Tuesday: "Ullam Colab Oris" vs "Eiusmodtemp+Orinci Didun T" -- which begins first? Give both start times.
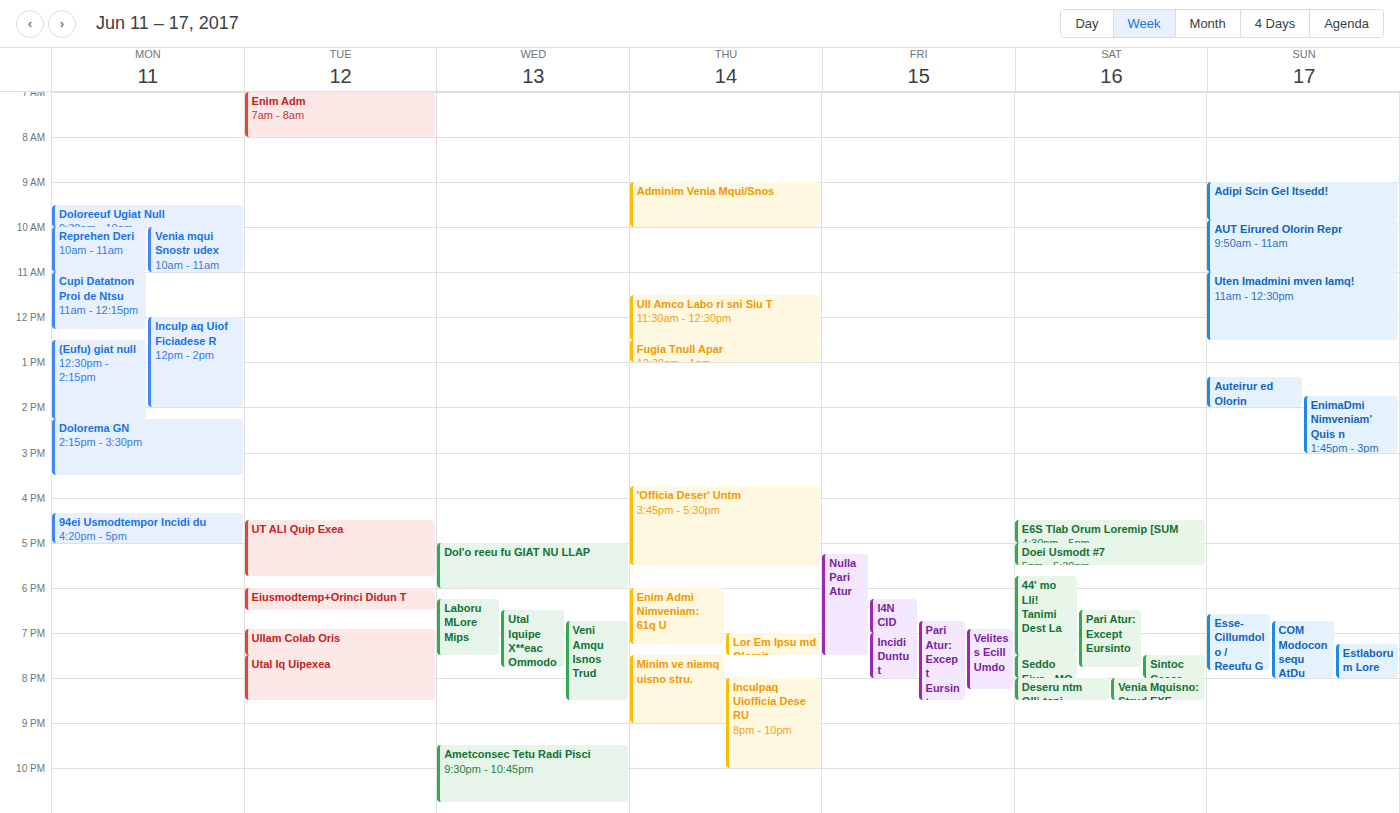
"Eiusmodtemp+Orinci Didun T" 6:00 PM; "Ullam Colab Oris" 6:55 PM.